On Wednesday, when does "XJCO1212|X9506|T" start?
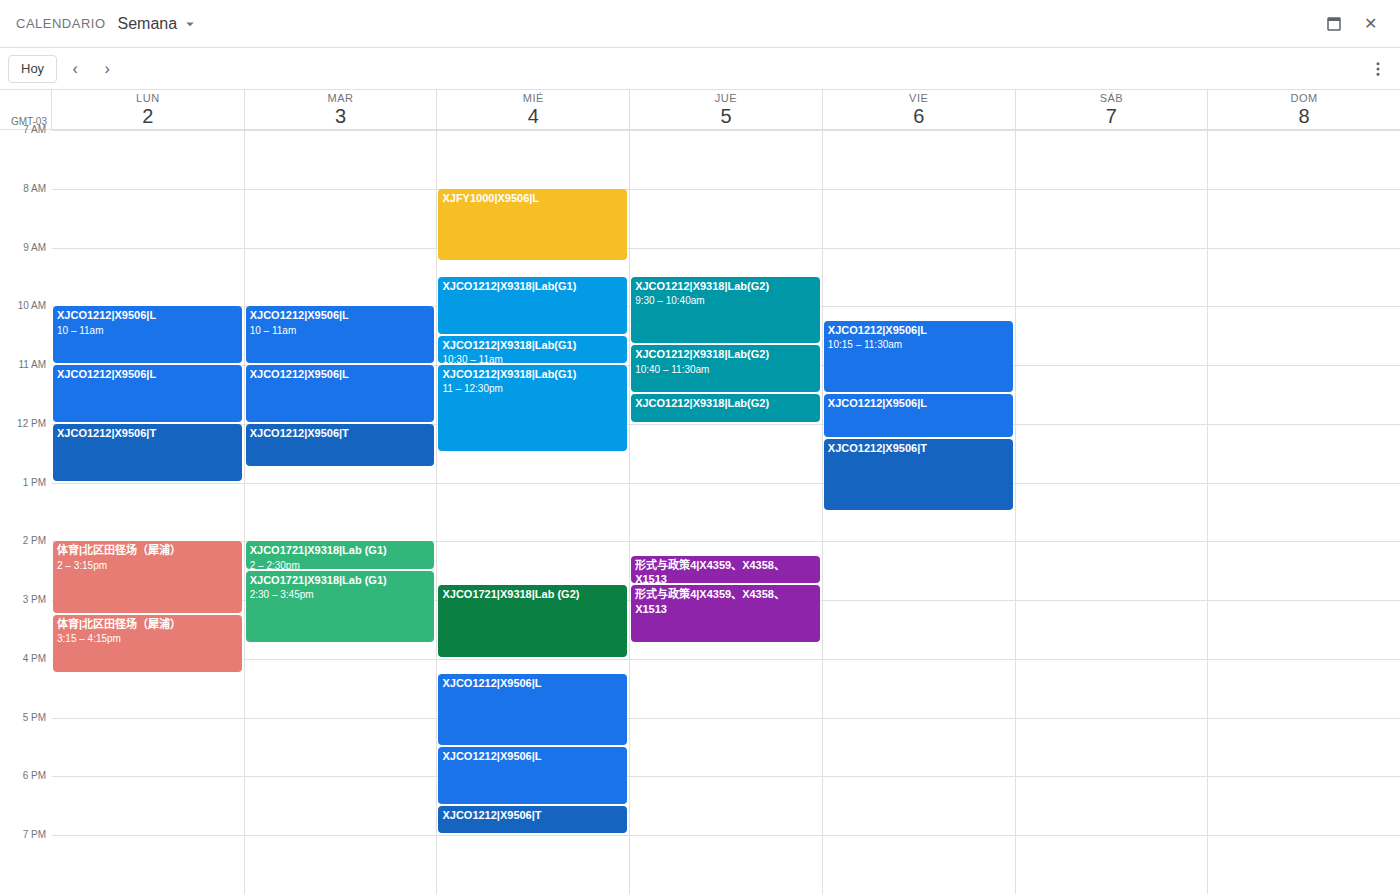
6:30 PM